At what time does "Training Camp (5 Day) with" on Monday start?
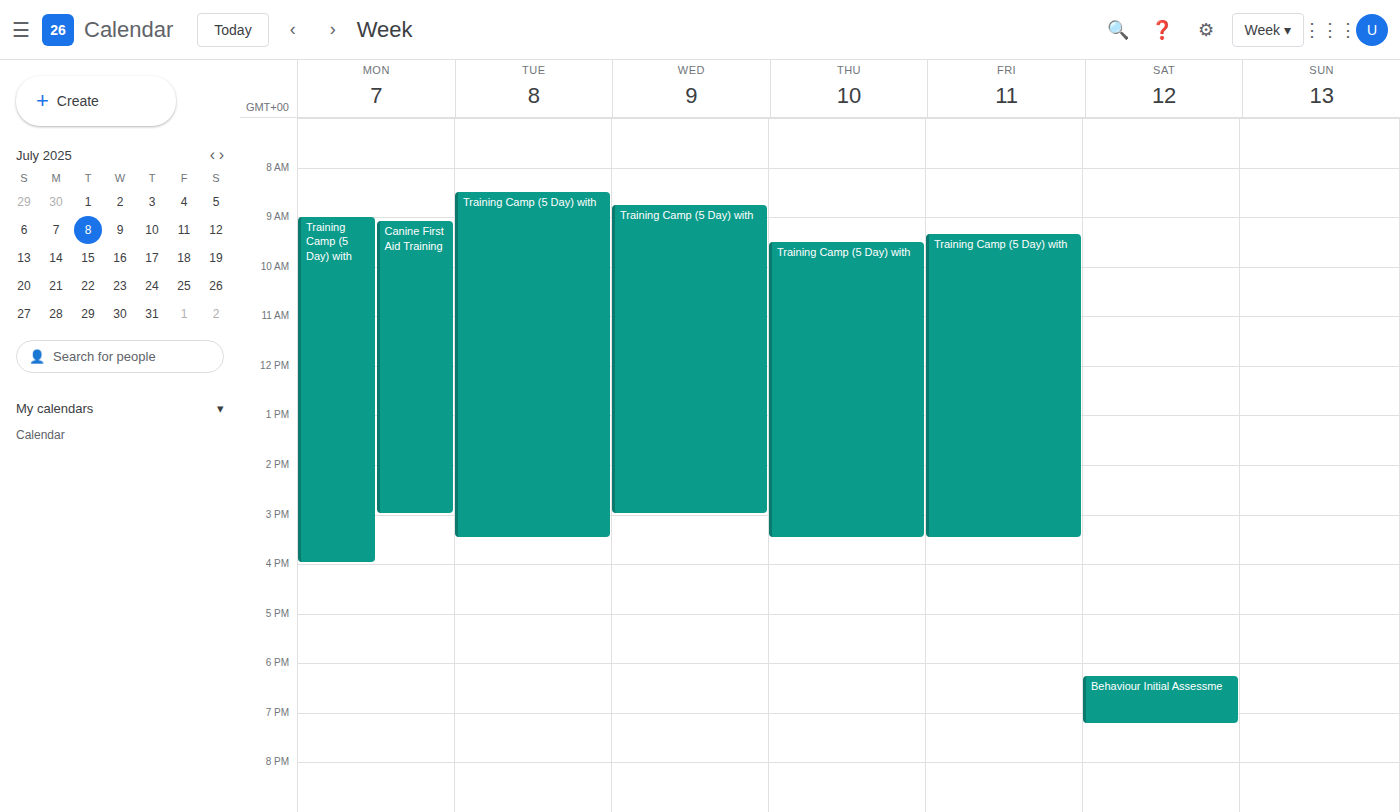
9:00 AM